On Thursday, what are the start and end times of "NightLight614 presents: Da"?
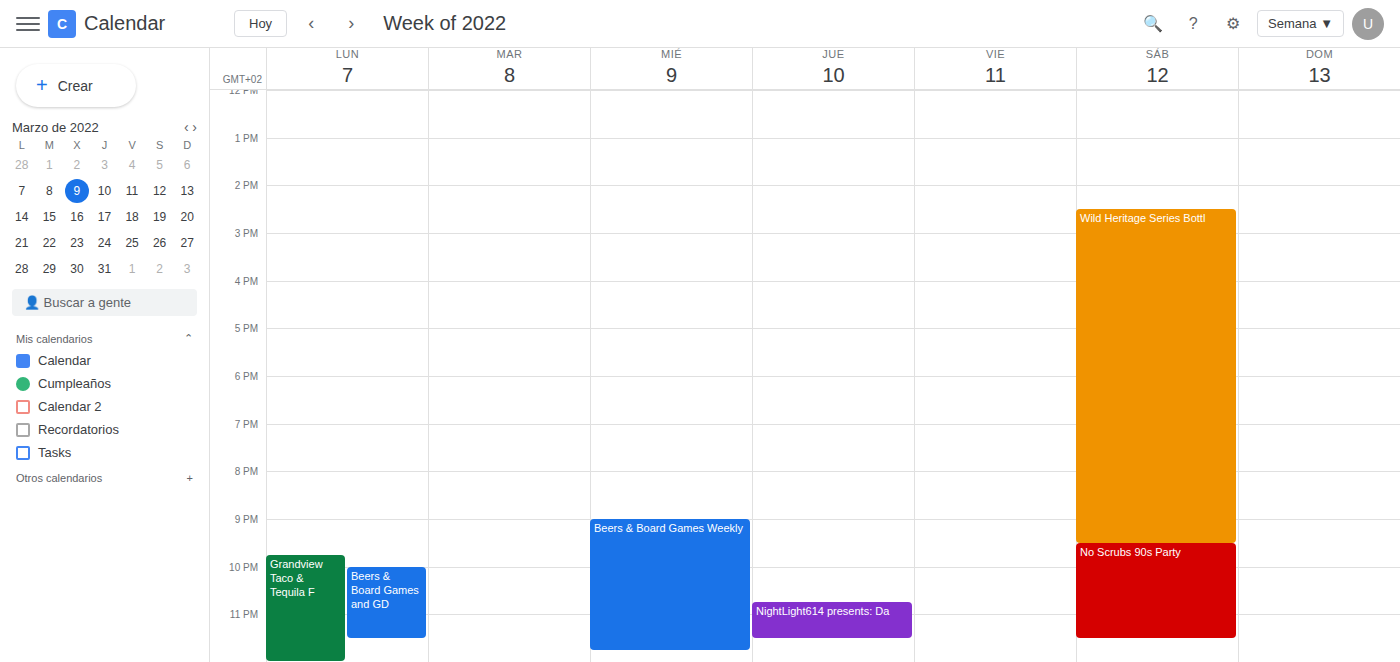
10:45 PM to 11:30 PM